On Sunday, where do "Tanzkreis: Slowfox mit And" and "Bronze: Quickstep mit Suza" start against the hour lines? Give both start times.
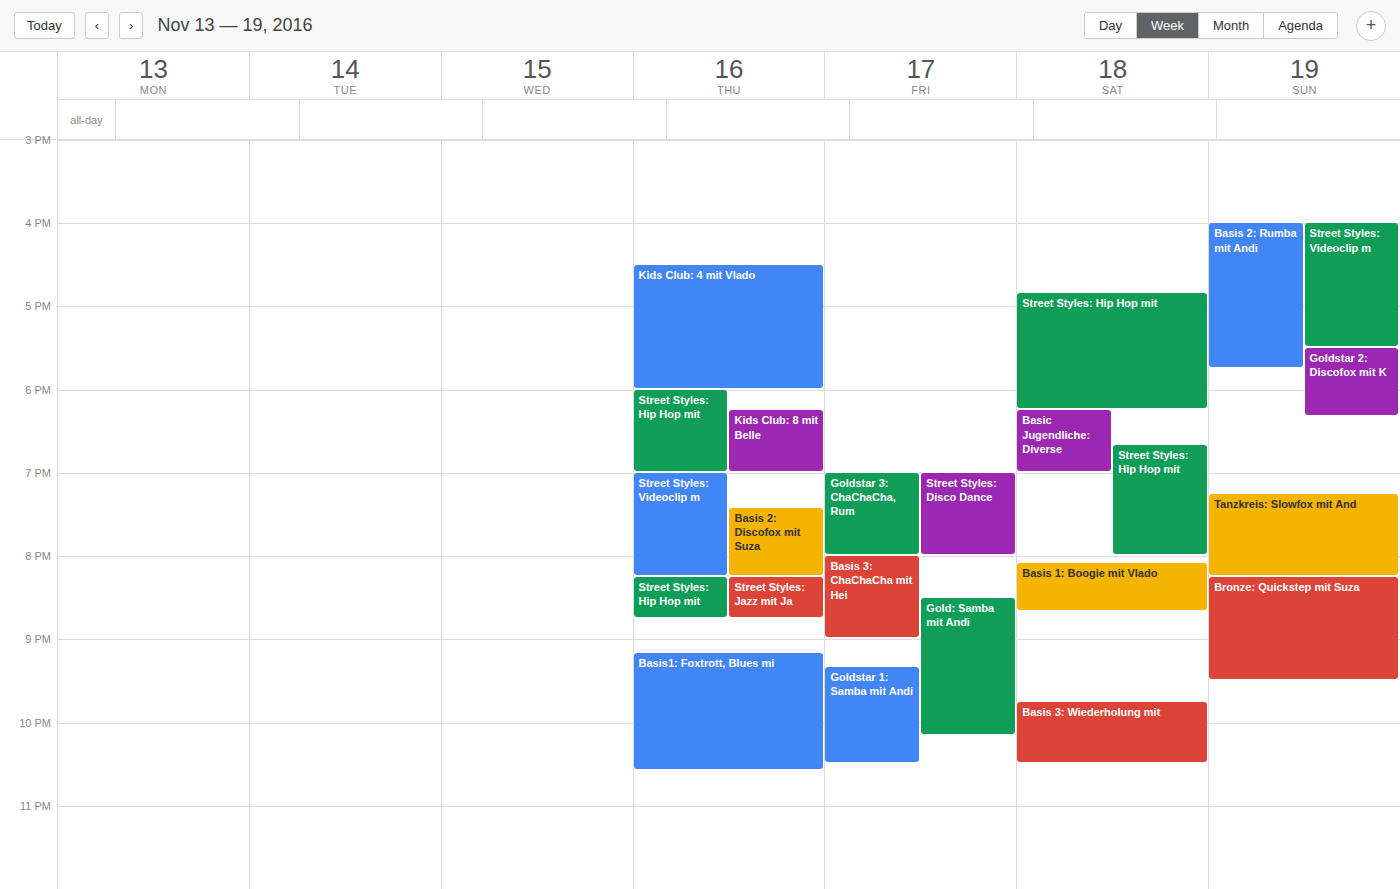
"Tanzkreis: Slowfox mit And": 7:15 PM, neither: a quarter of the way from the 7 PM line to the 8 PM line. "Bronze: Quickstep mit Suza": 8:15 PM, neither: a quarter of the way from the 8 PM line to the 9 PM line.